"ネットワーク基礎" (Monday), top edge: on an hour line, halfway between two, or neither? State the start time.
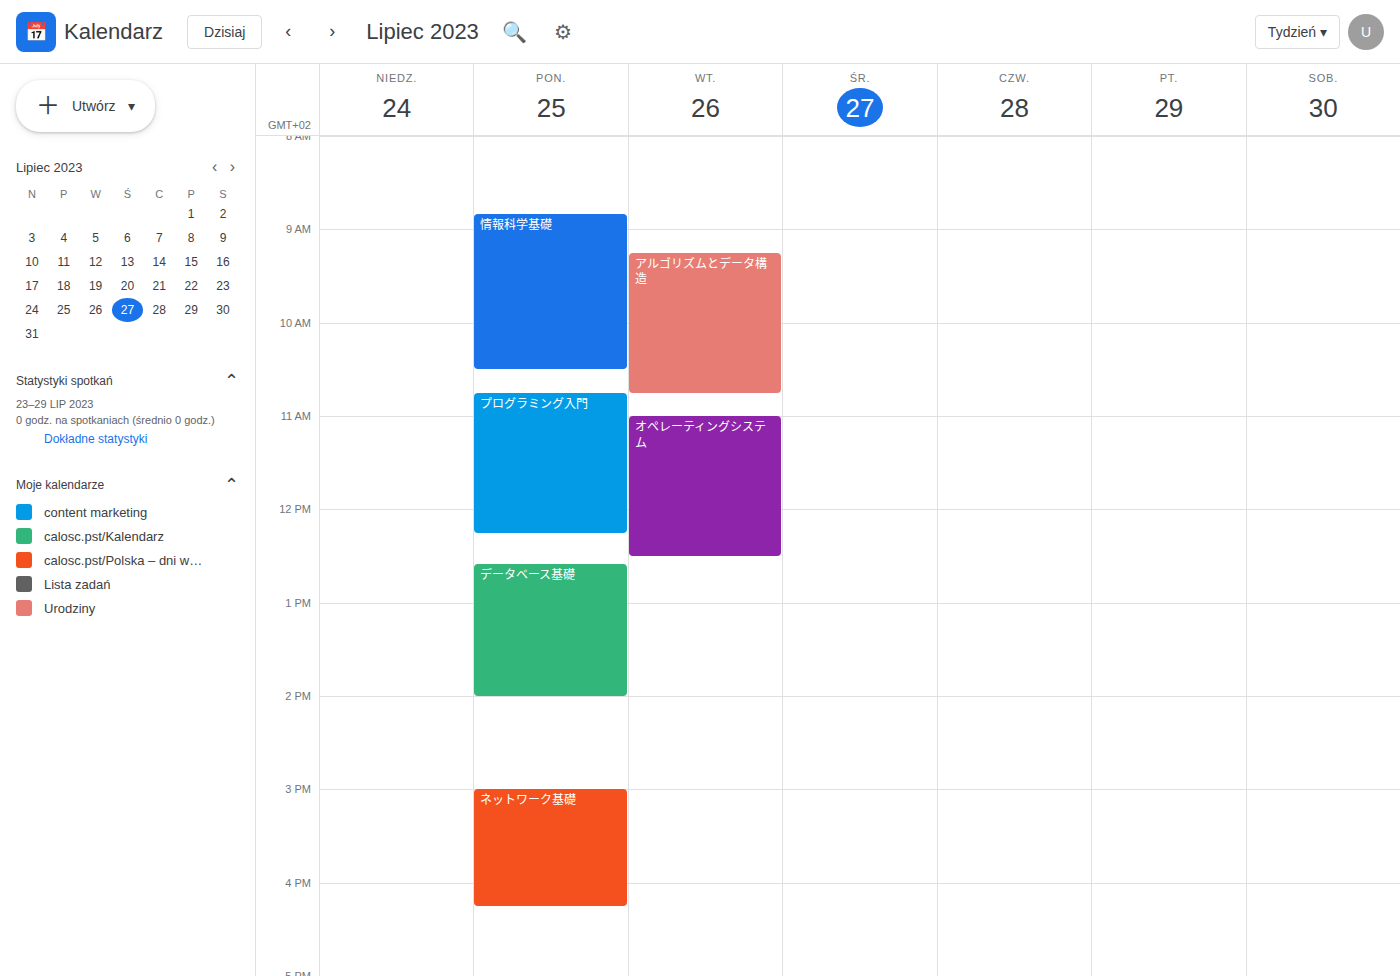
3:00 PM -- exactly on the 3 PM line.